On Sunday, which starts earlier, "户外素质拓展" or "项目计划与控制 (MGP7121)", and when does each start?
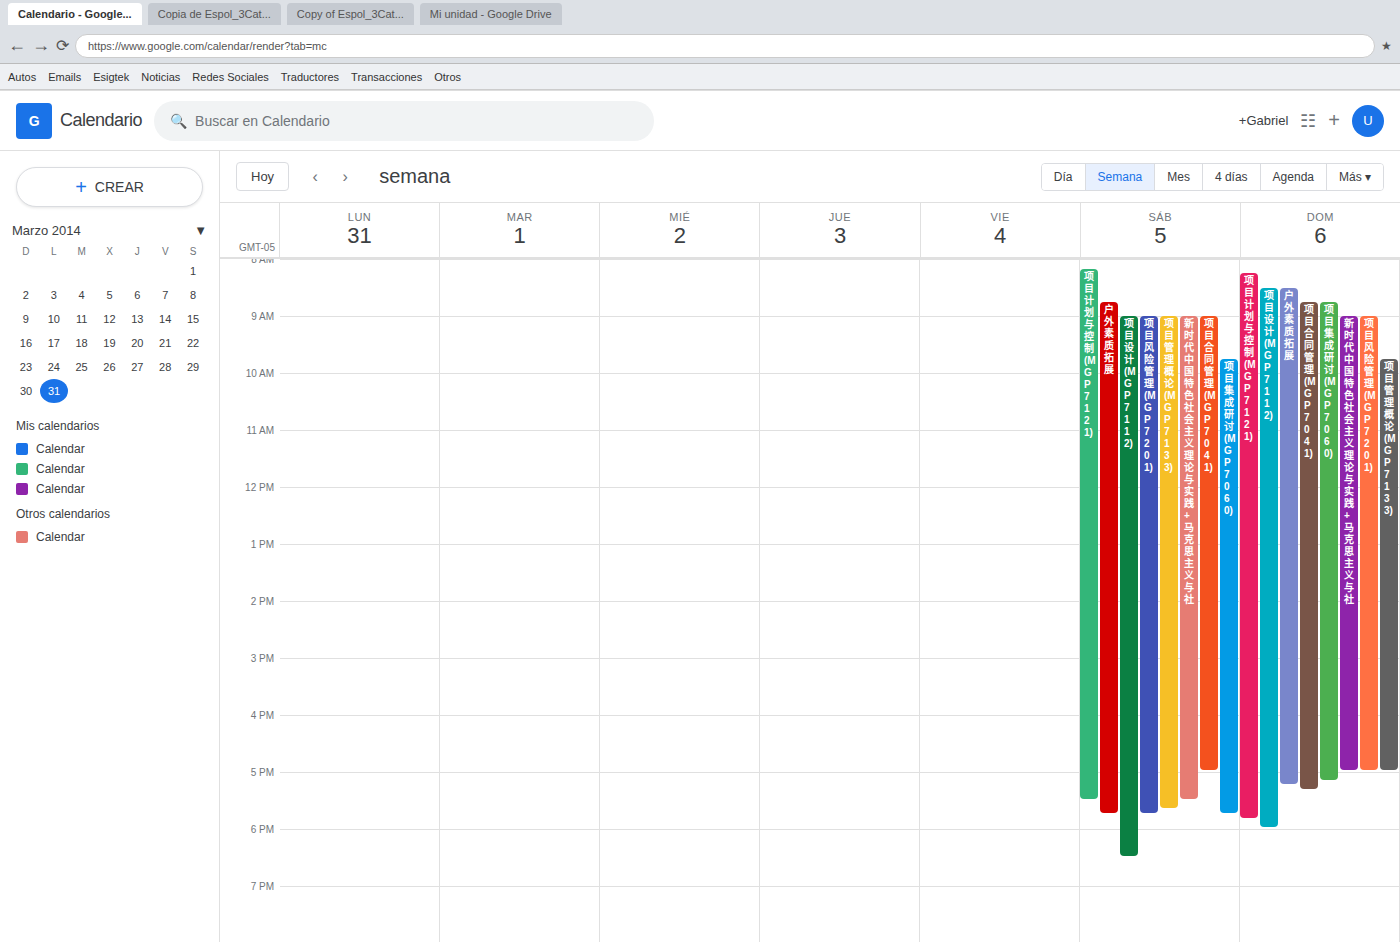
"项目计划与控制 (MGP7121)" 8:15 AM; "户外素质拓展" 8:30 AM.